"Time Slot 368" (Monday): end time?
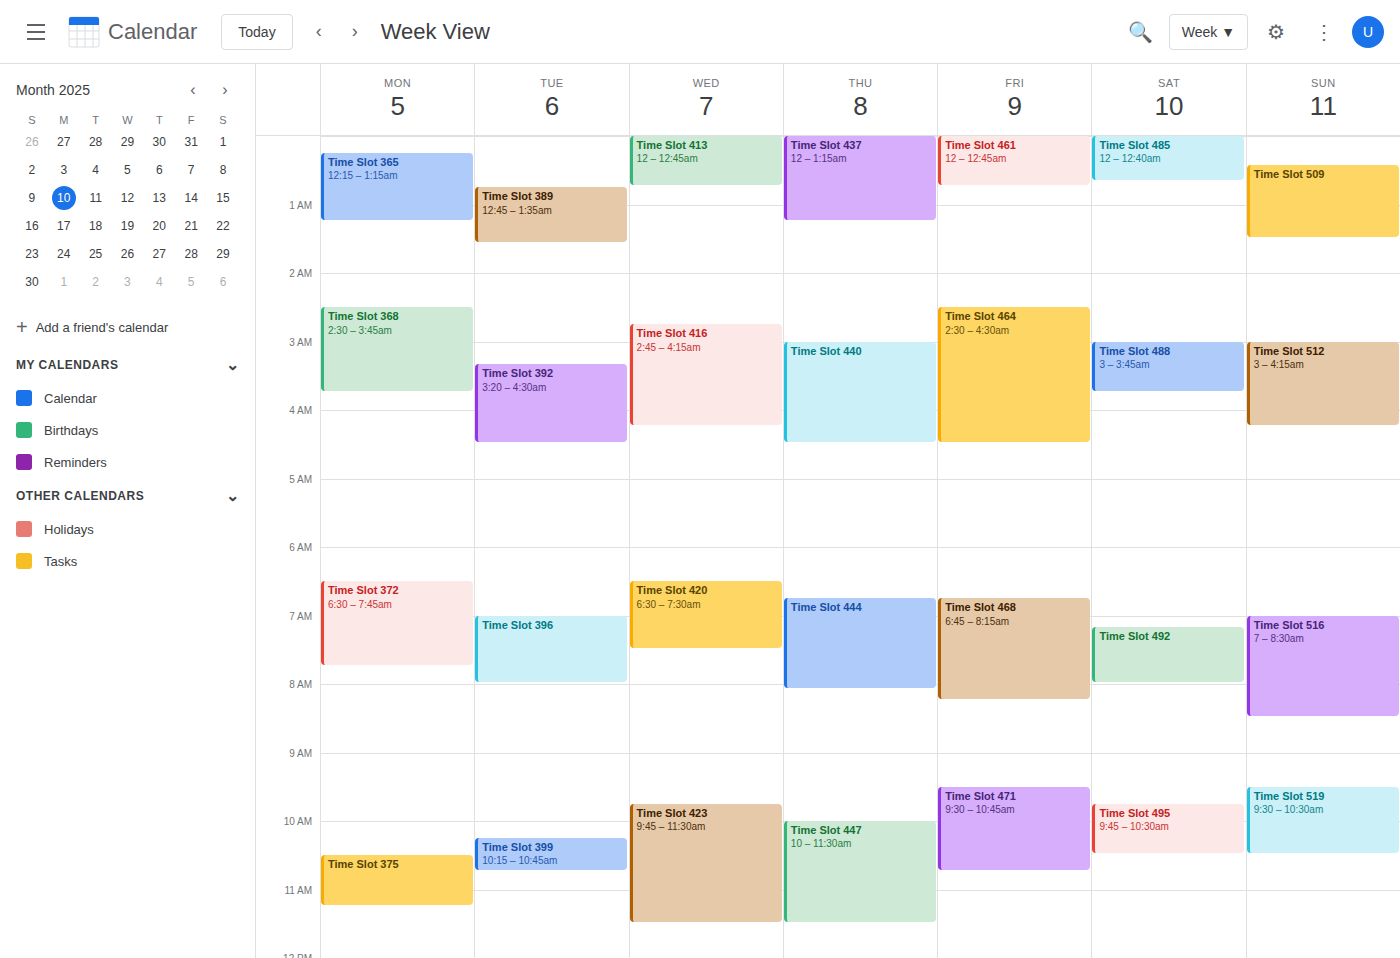
3:45 AM